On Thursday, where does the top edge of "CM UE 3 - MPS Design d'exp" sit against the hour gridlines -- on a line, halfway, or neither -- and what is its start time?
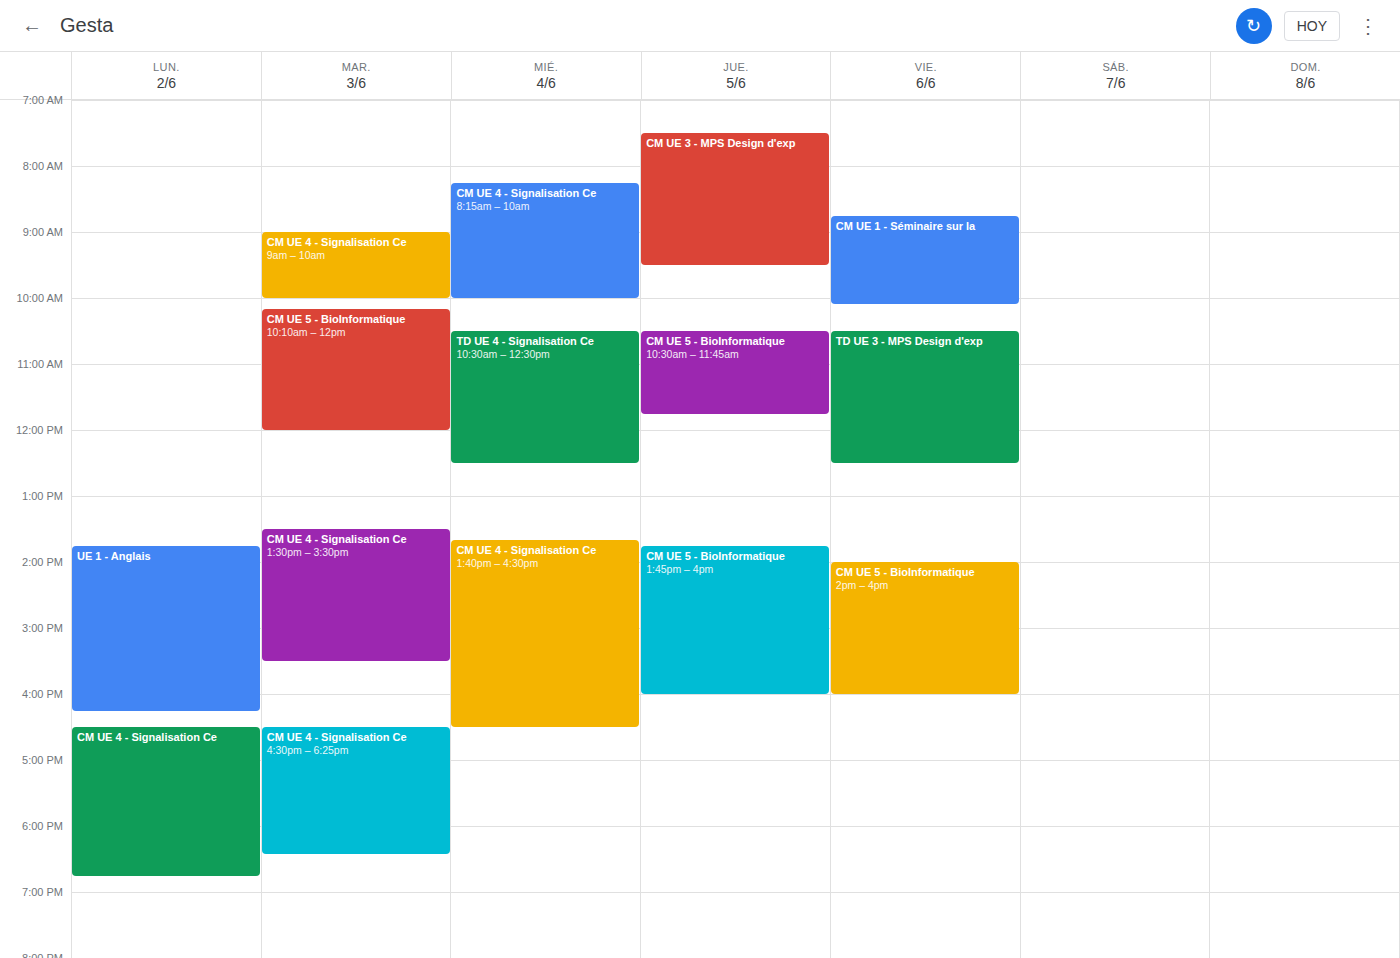
7:30 AM -- halfway between the 7 AM and 8 AM lines.